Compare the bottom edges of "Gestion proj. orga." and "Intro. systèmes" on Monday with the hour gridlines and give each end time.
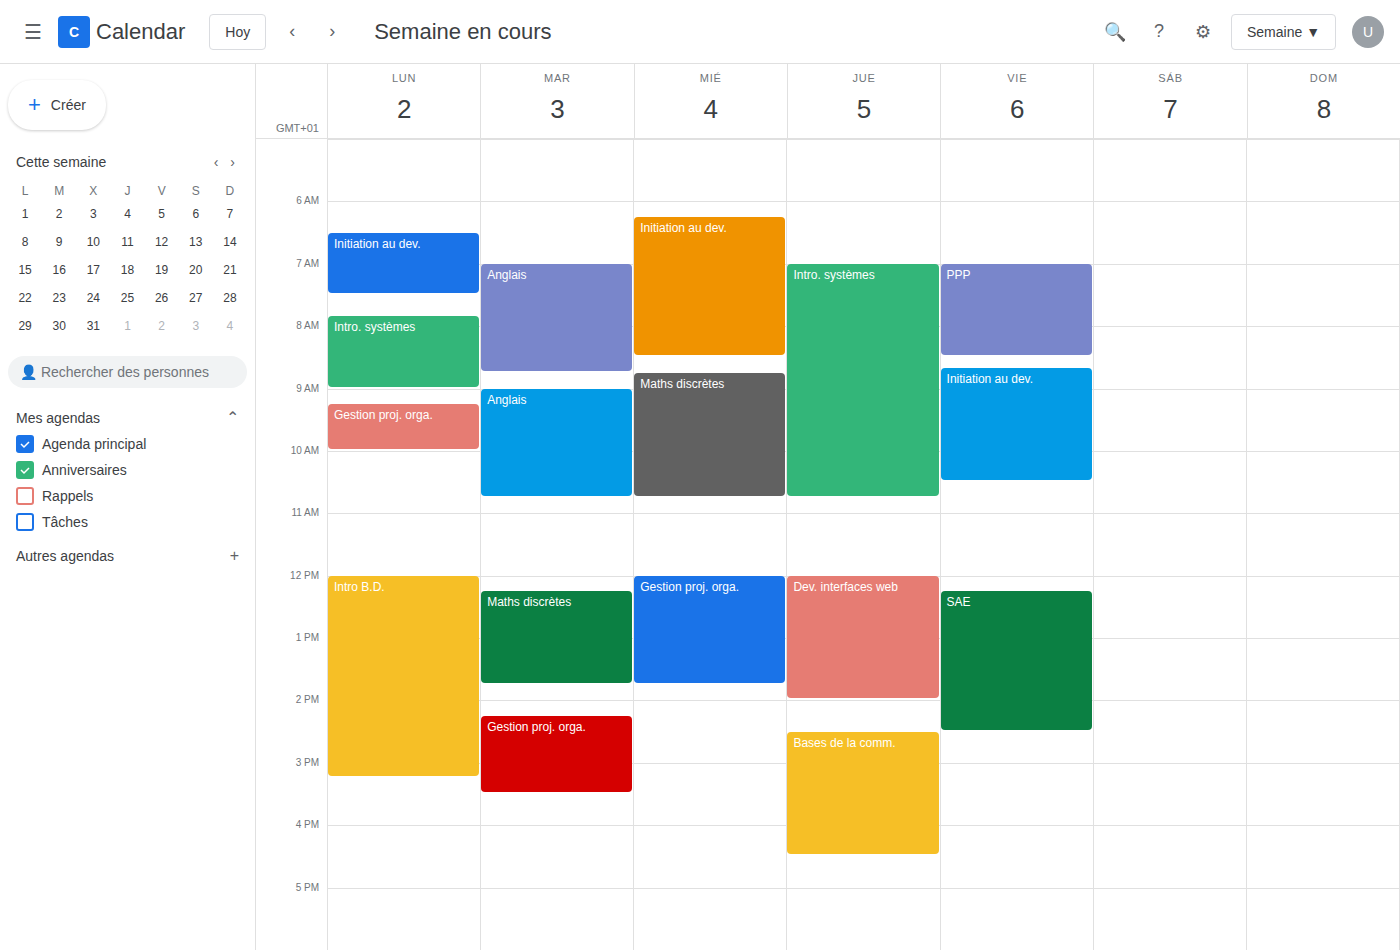
"Gestion proj. orga.": 10:00 AM, exactly on the 10 AM line. "Intro. systèmes": 9:00 AM, exactly on the 9 AM line.